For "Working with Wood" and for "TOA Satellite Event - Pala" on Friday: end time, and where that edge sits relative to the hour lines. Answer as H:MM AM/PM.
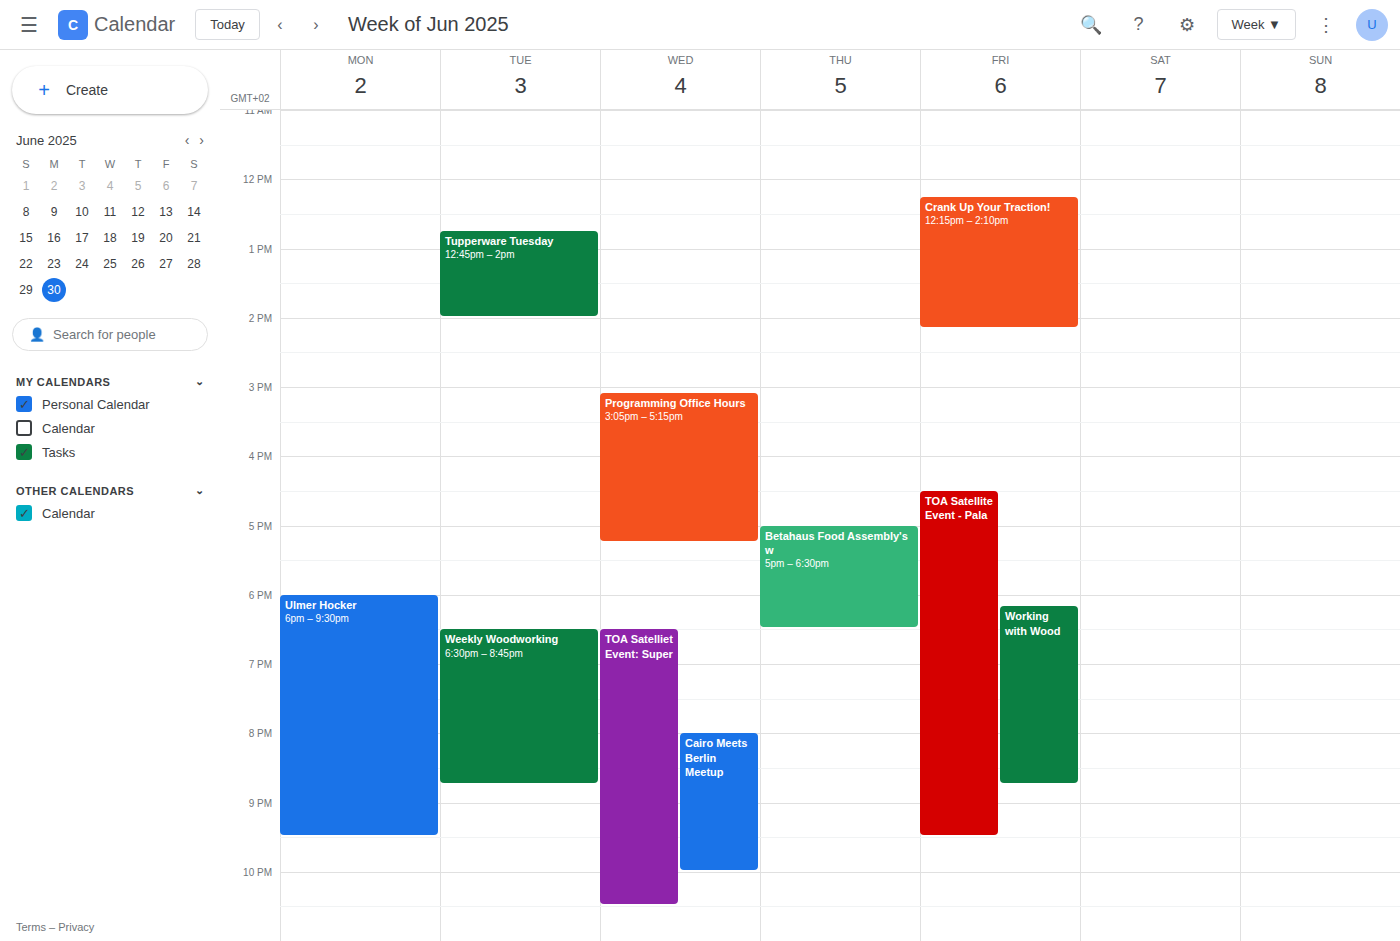
"Working with Wood": 8:45 PM, neither: three quarters of the way from the 8 PM line to the 9 PM line. "TOA Satellite Event - Pala": 9:30 PM, halfway between the 9 PM and 10 PM lines.